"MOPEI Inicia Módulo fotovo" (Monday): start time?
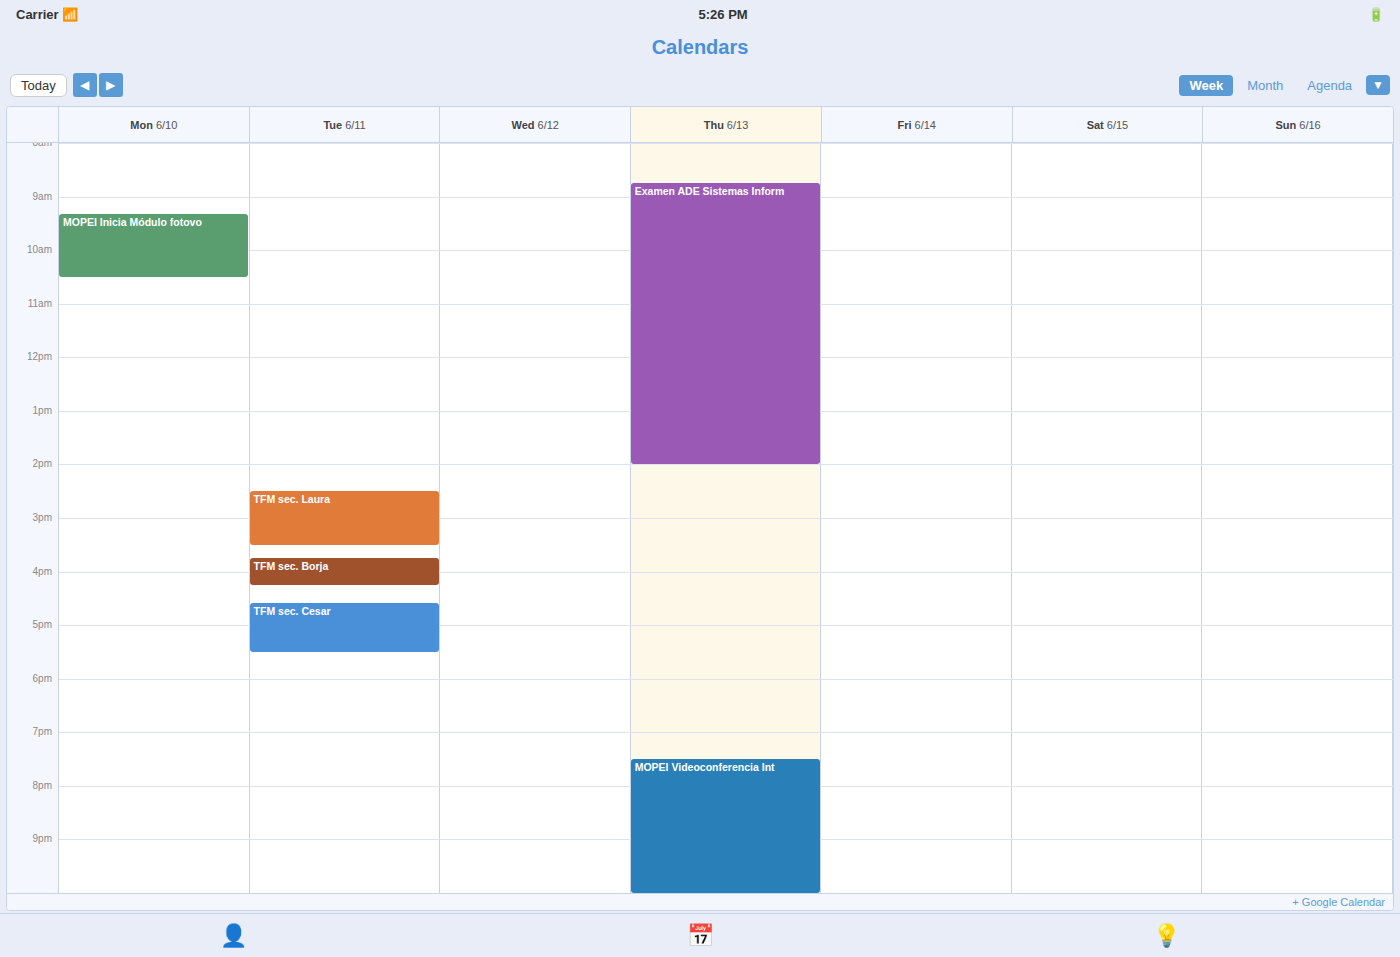
9:20 AM